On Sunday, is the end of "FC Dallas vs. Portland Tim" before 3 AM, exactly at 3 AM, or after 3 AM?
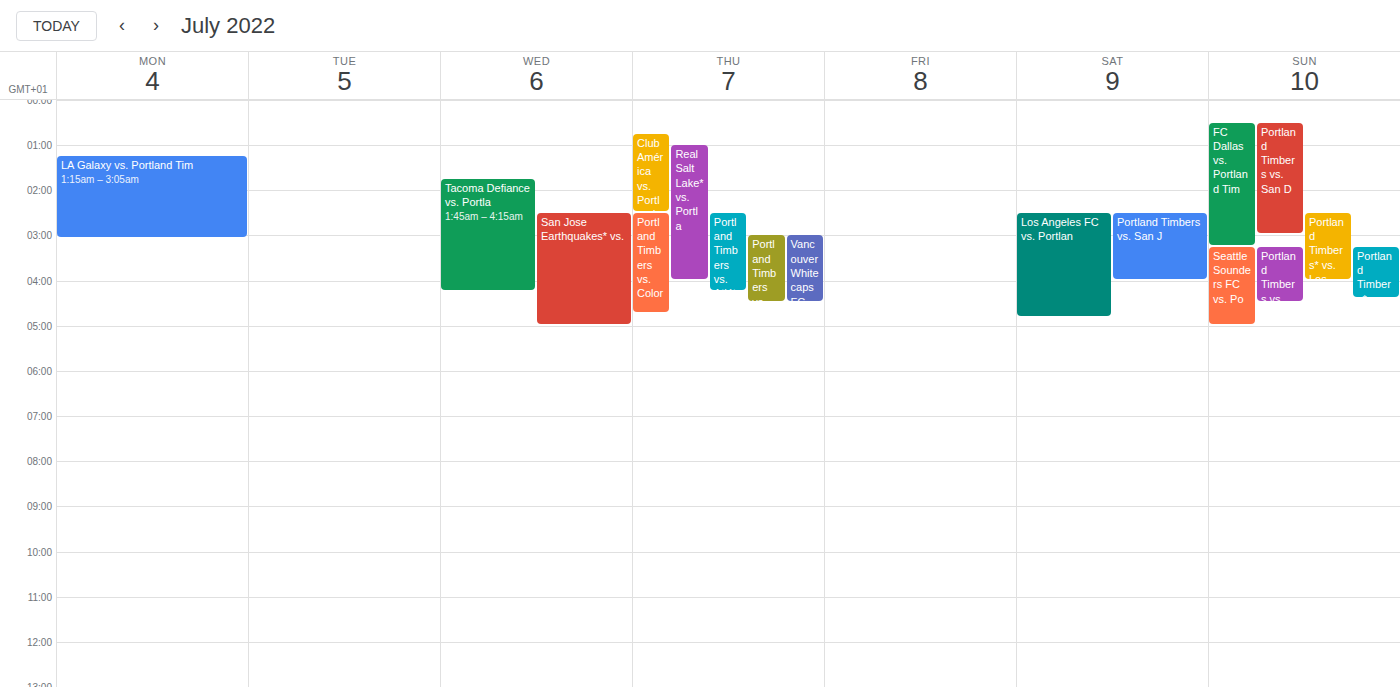
3:15 AM -- after 3 AM, 15 minutes below the 3 AM line.